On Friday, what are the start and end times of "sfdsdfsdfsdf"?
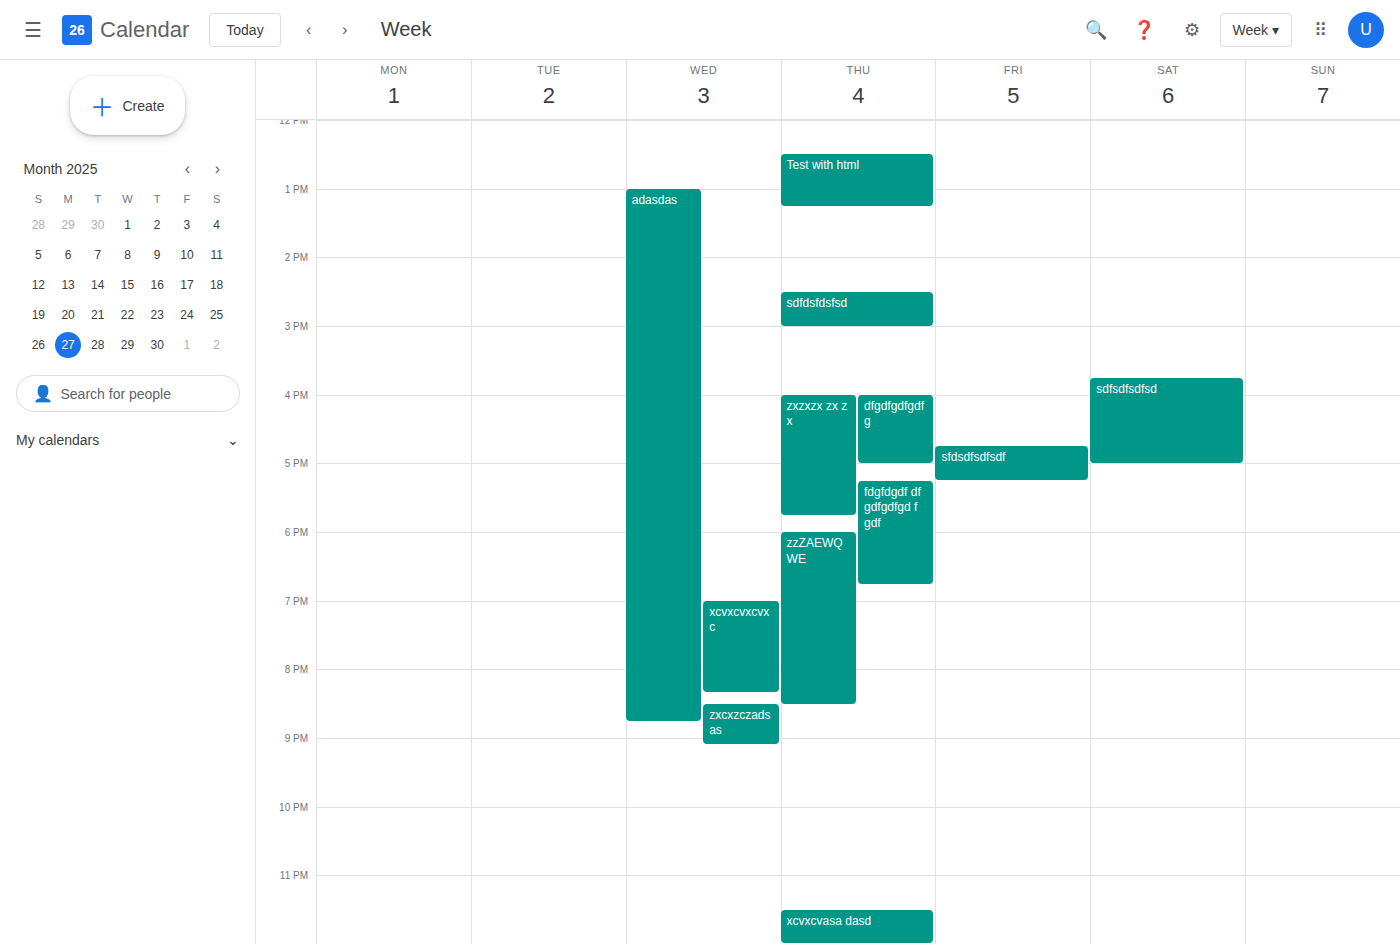
4:45 PM to 5:15 PM